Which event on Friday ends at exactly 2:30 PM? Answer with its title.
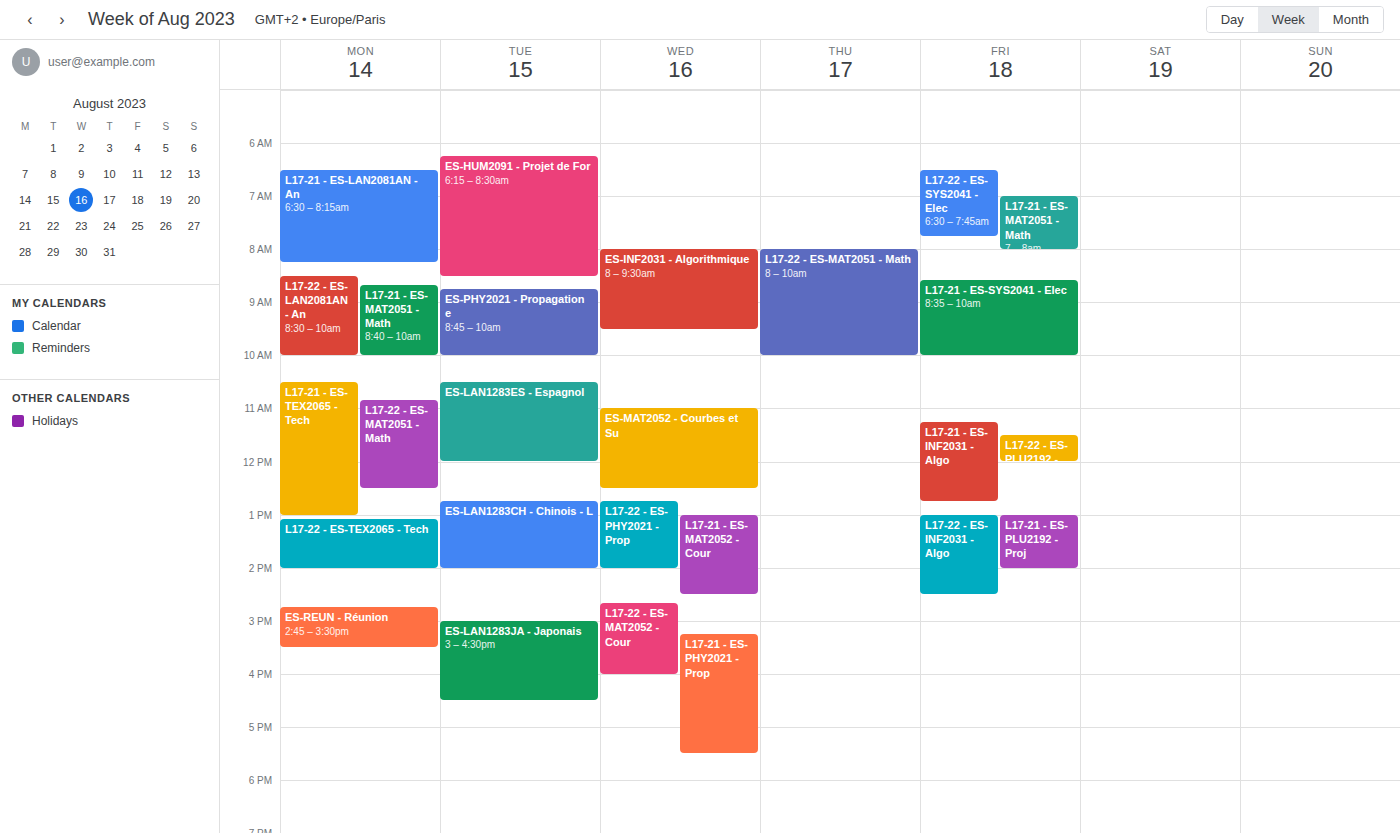
"L17-22 - ES-INF2031 - Algo"